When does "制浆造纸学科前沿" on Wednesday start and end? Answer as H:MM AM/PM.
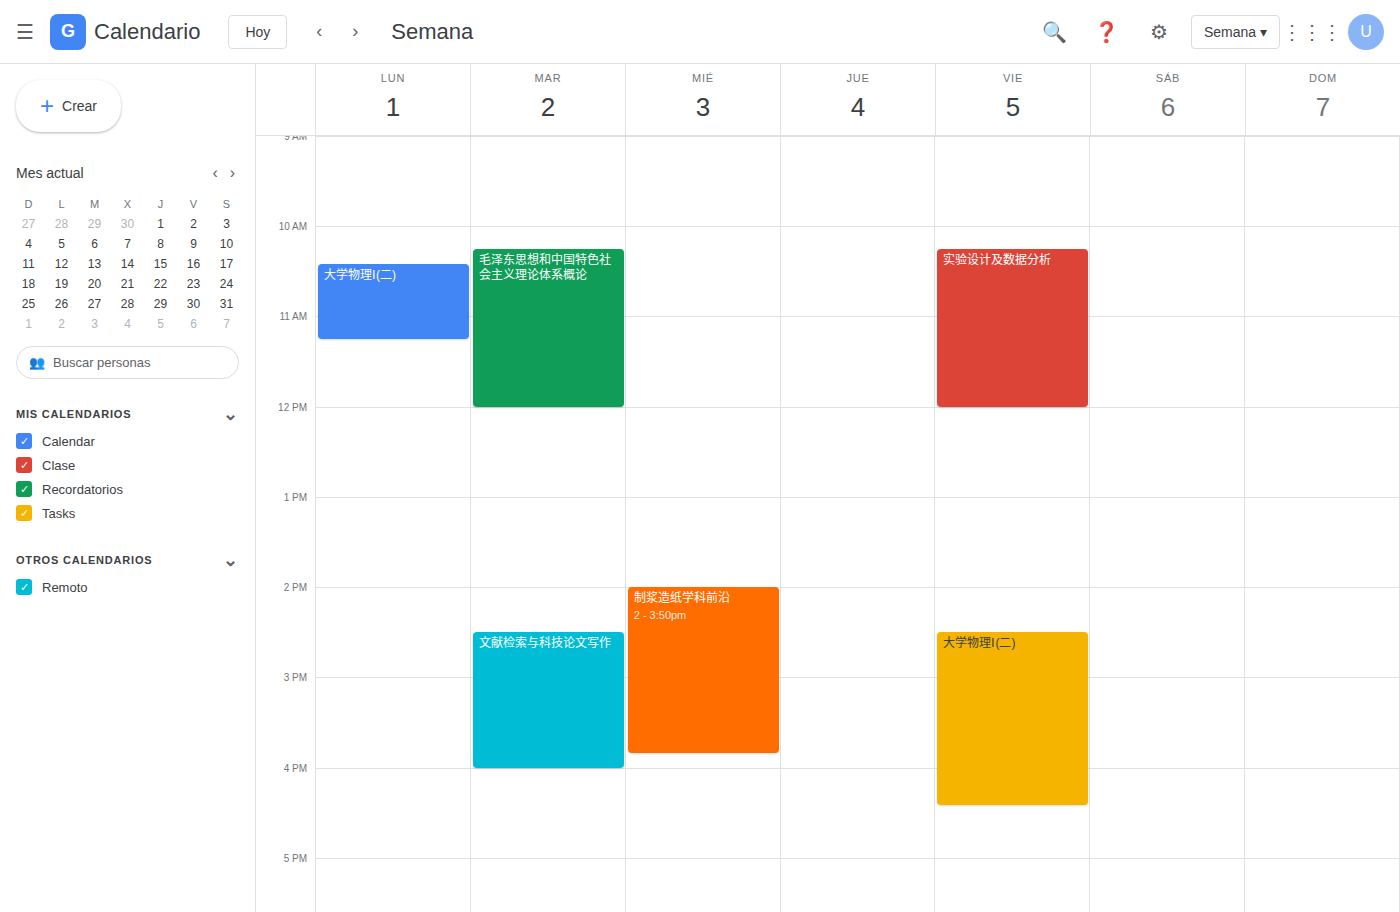
2:00 PM to 3:50 PM